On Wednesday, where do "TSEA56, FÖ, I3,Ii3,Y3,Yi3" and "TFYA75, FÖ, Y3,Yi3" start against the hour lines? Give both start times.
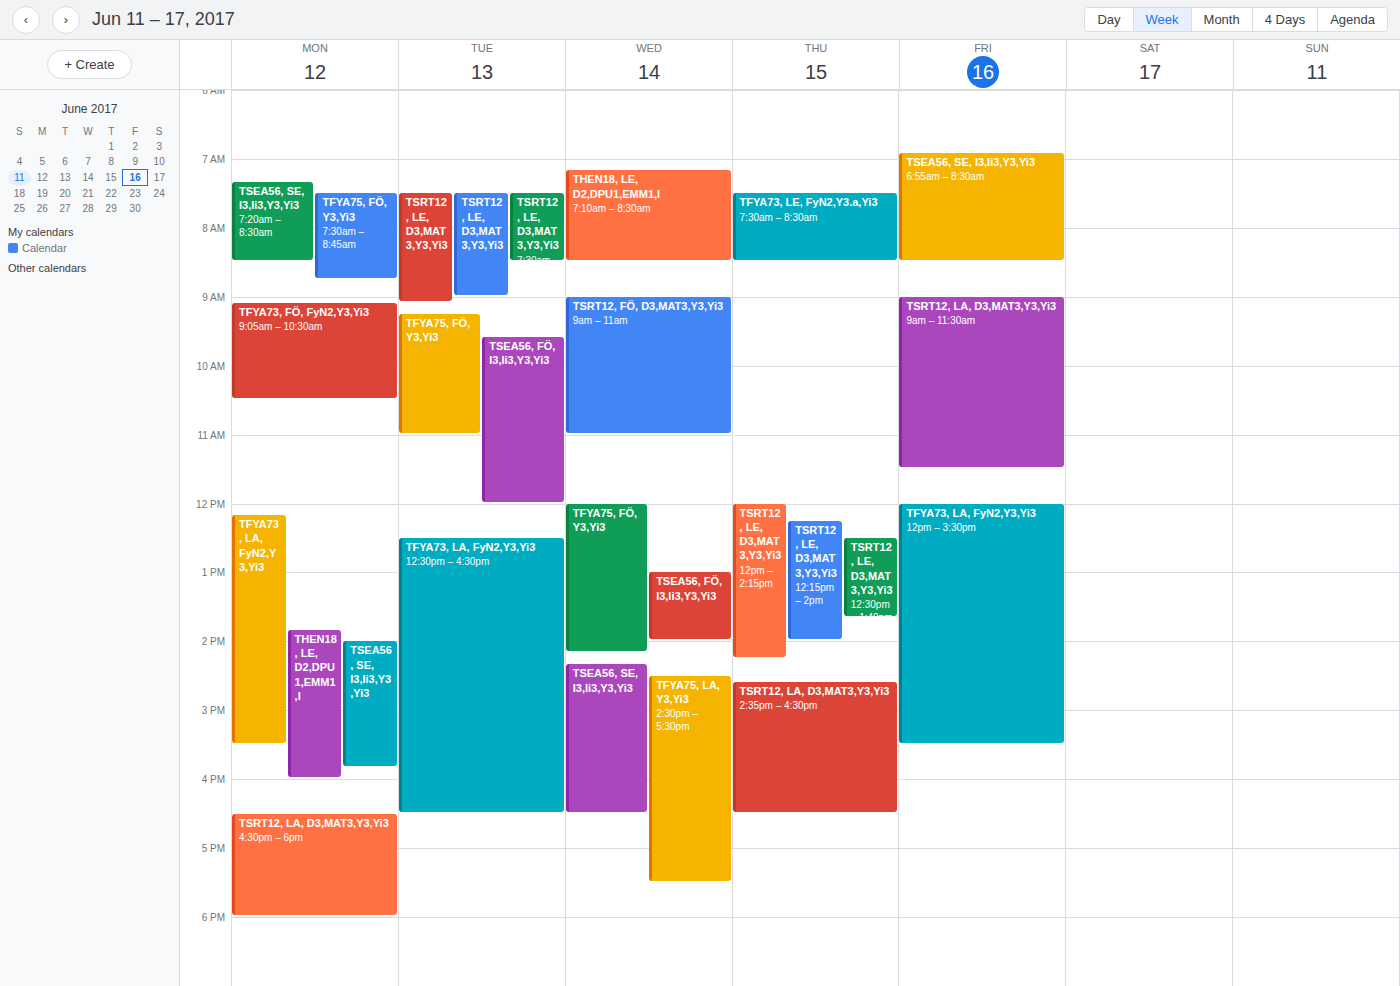
"TSEA56, FÖ, I3,Ii3,Y3,Yi3": 1:00 PM, exactly on the 1 PM line. "TFYA75, FÖ, Y3,Yi3": 12:00 PM, exactly on the 12 PM line.